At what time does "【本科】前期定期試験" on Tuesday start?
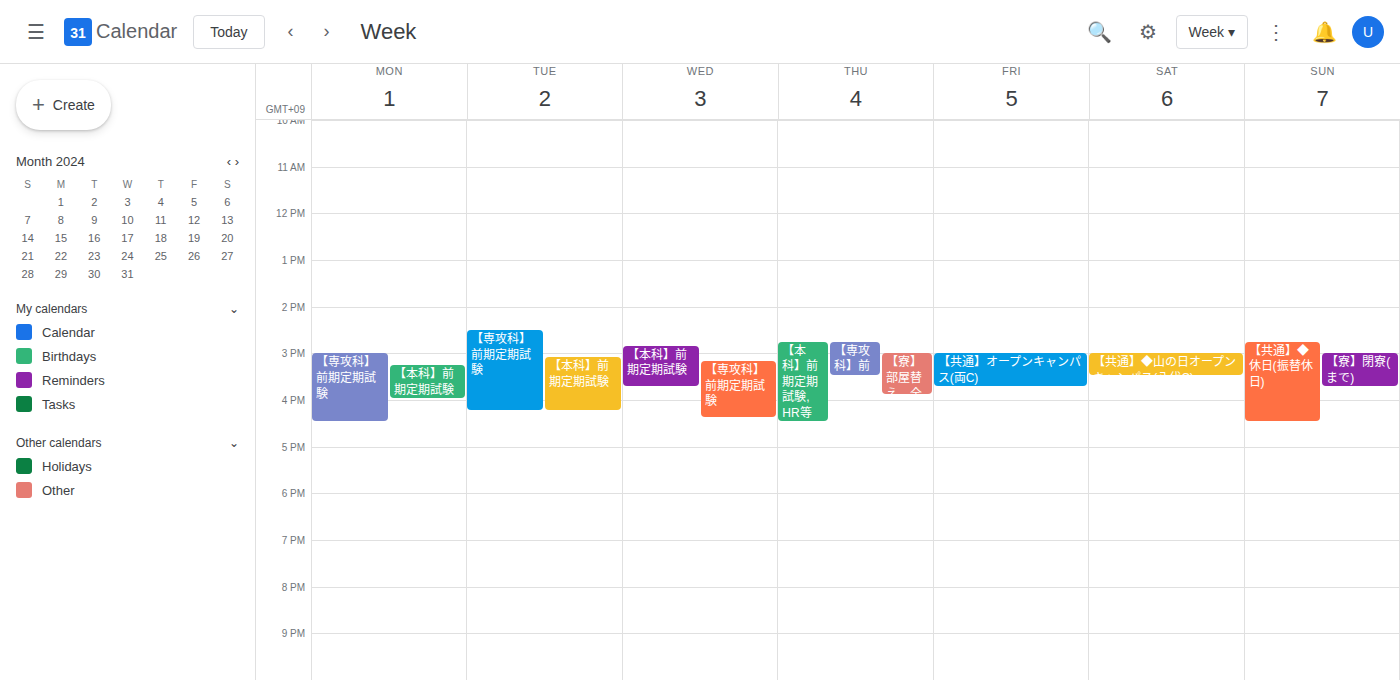
3:05 PM